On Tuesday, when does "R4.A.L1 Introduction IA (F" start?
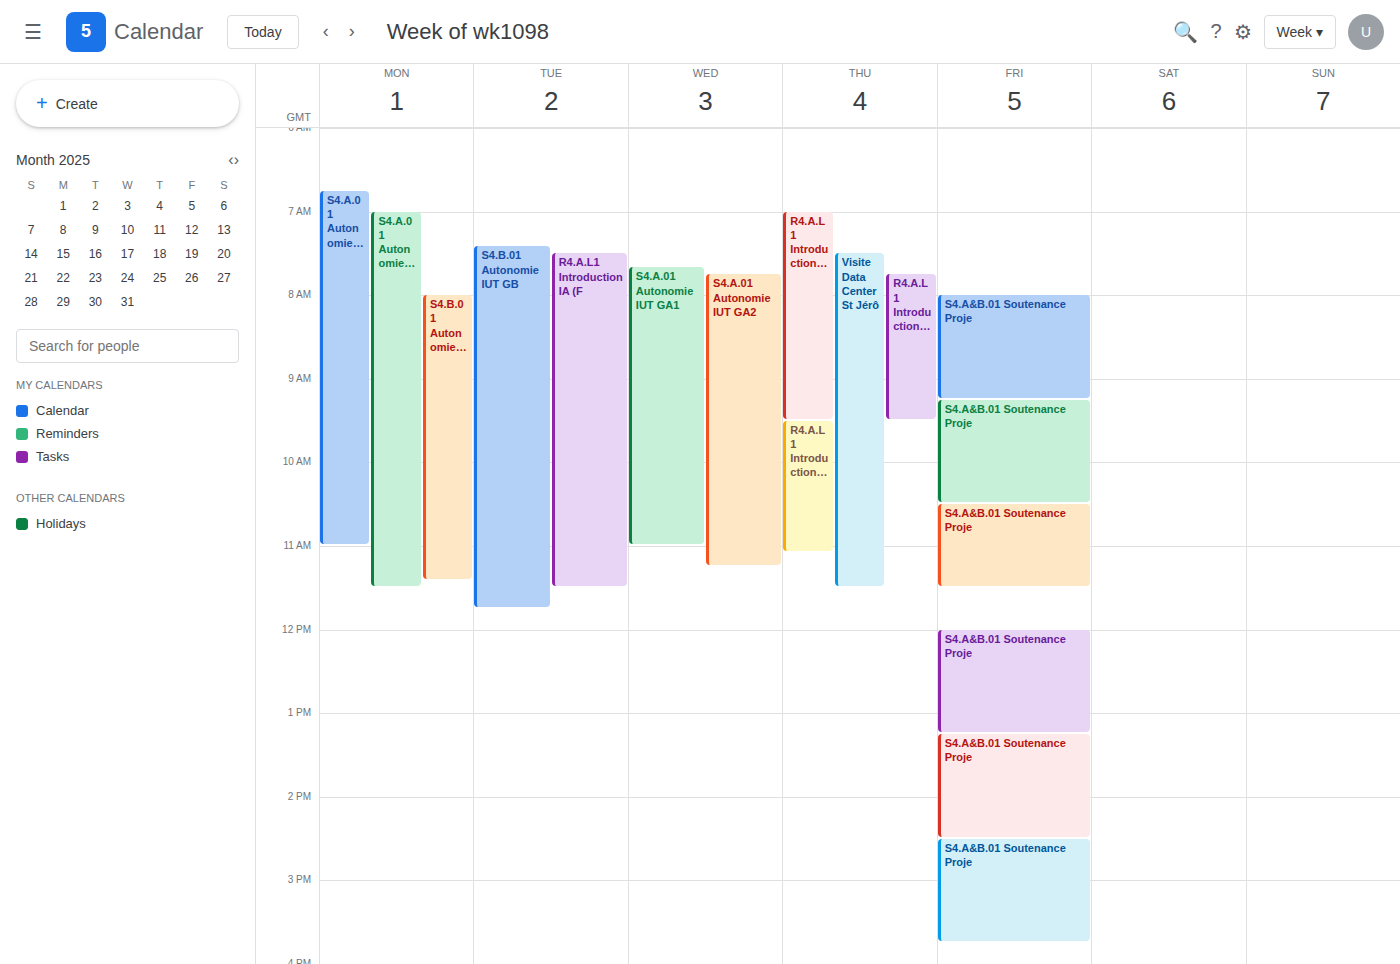
07:30